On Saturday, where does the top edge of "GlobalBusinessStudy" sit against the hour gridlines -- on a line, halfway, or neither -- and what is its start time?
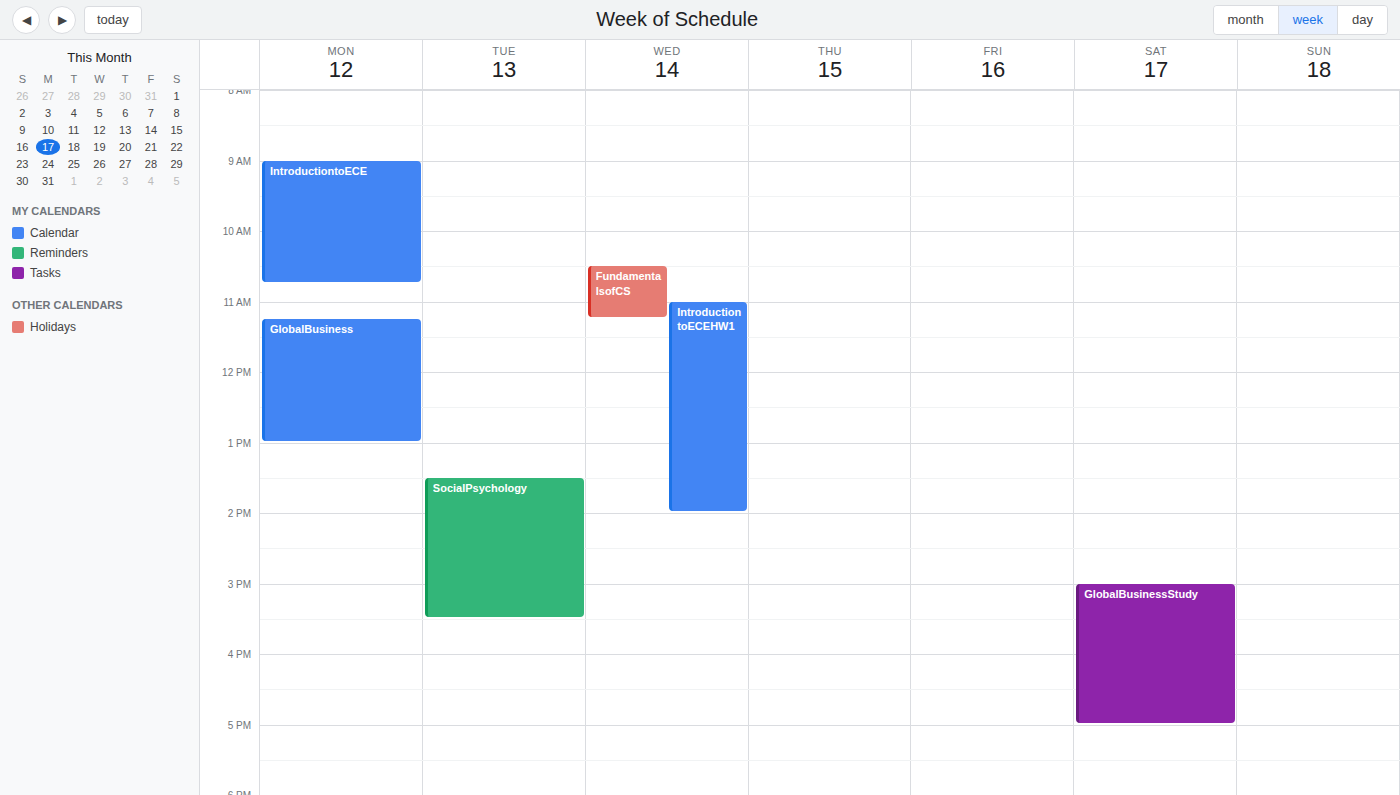
15:00 -- exactly on the 15:00 line.